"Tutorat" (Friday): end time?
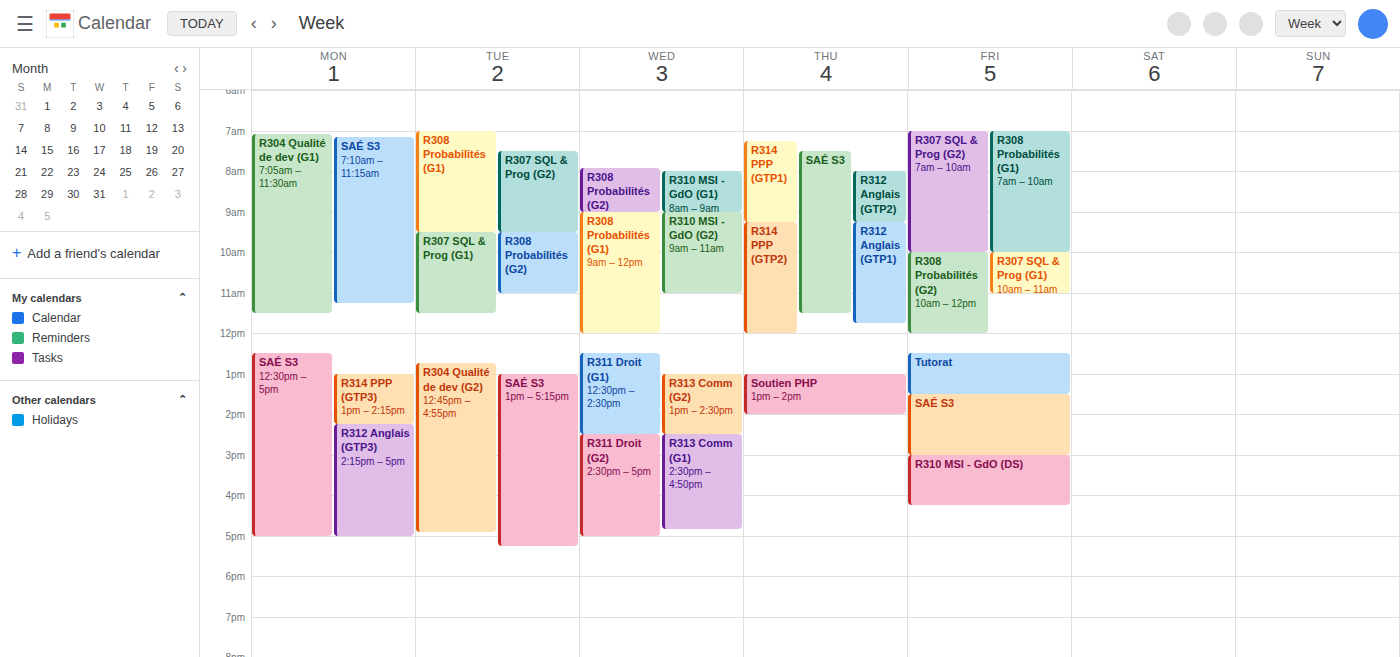
1:30 PM